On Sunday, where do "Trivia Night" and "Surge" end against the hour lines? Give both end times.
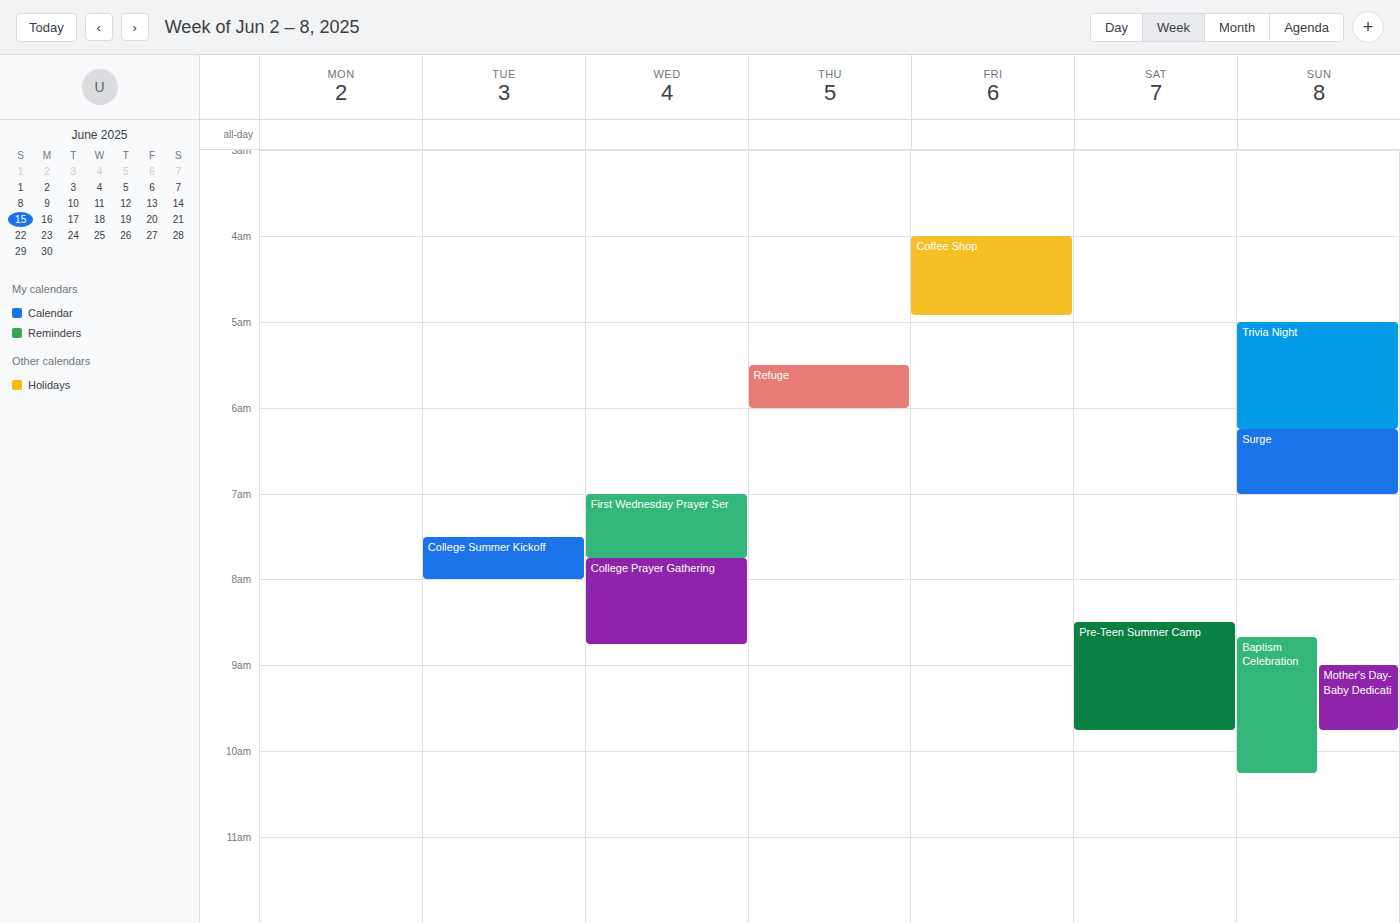
"Trivia Night": 6:15 AM, neither: a quarter of the way from the 6 AM line to the 7 AM line. "Surge": 7:00 AM, exactly on the 7 AM line.